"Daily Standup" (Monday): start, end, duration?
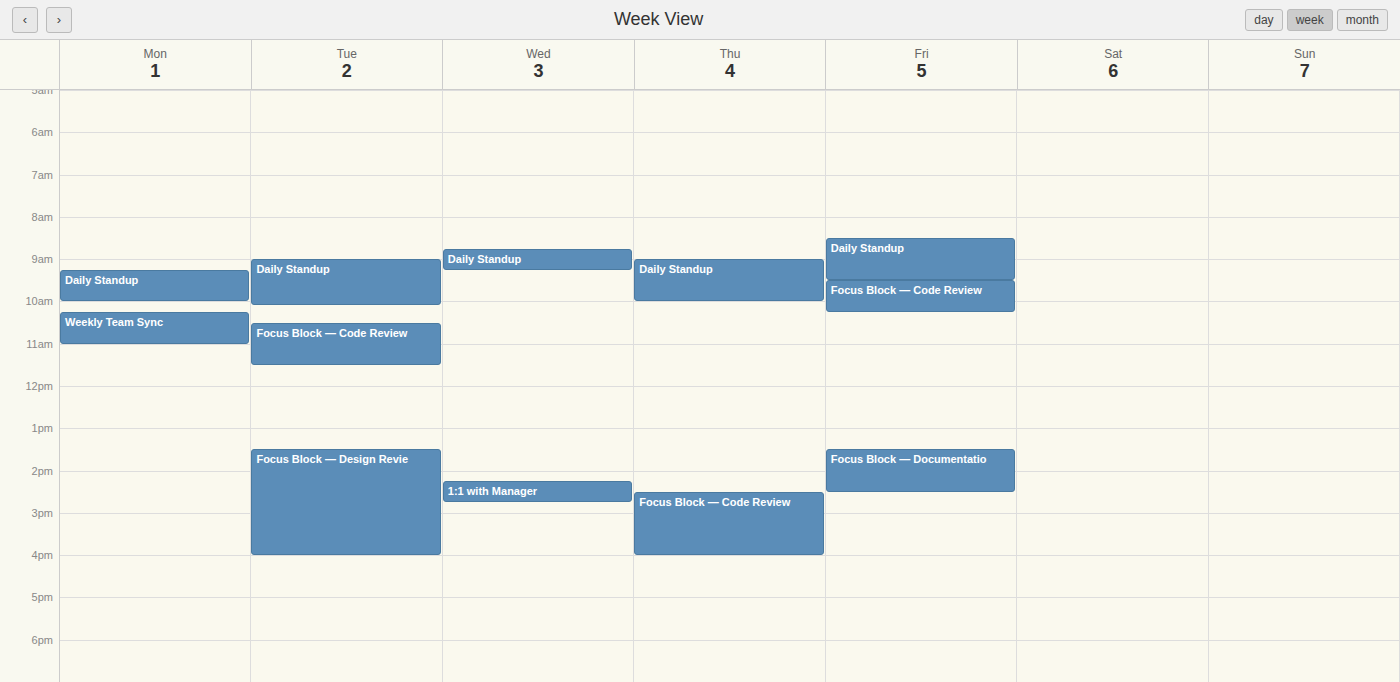
9:15 AM to 10:00 AM, 45 minutes